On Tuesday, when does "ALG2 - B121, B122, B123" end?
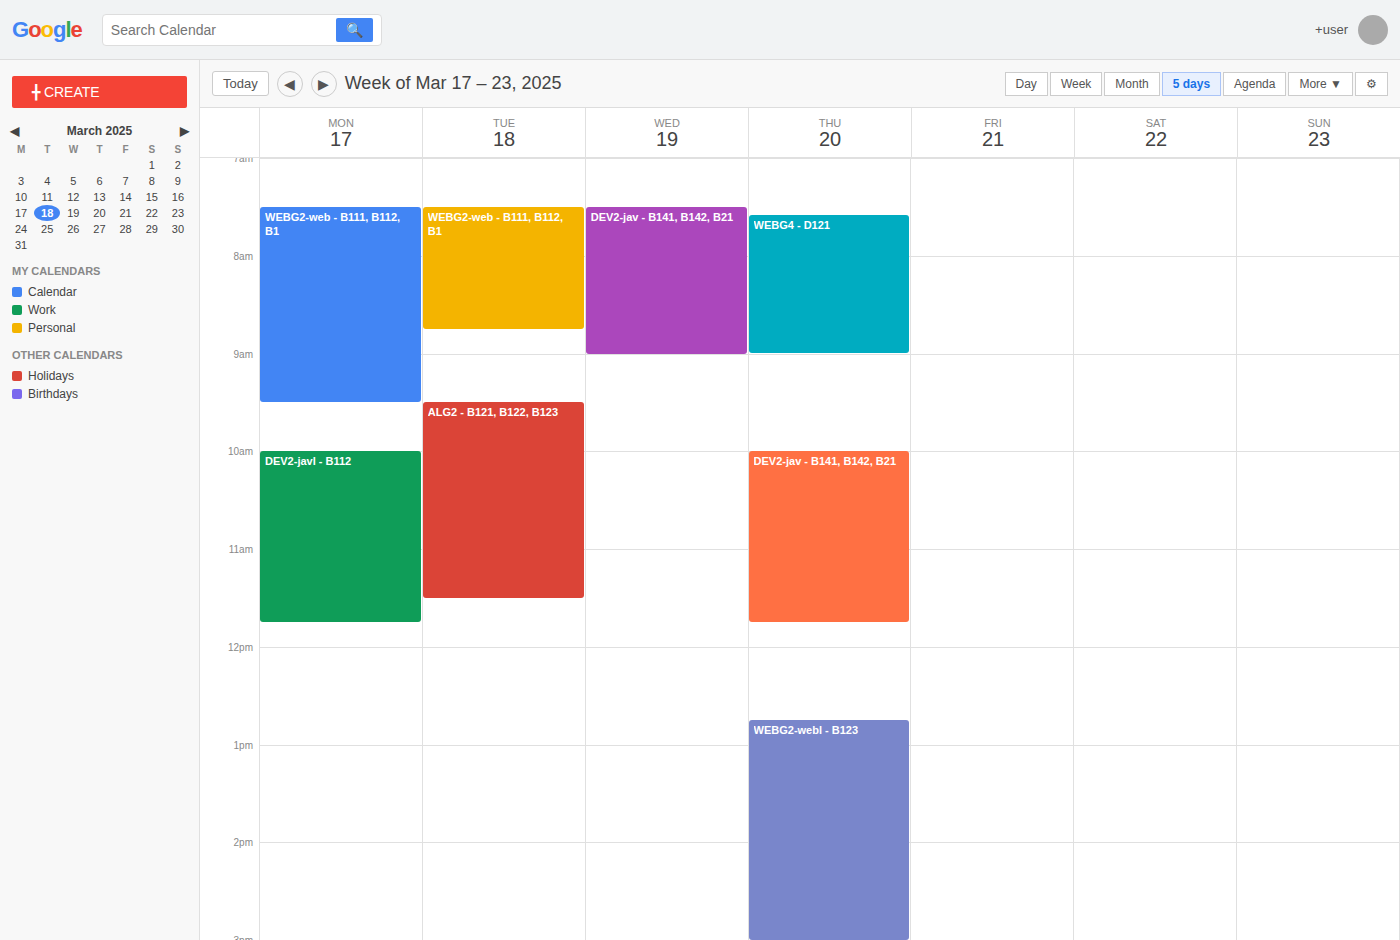
11:30 AM